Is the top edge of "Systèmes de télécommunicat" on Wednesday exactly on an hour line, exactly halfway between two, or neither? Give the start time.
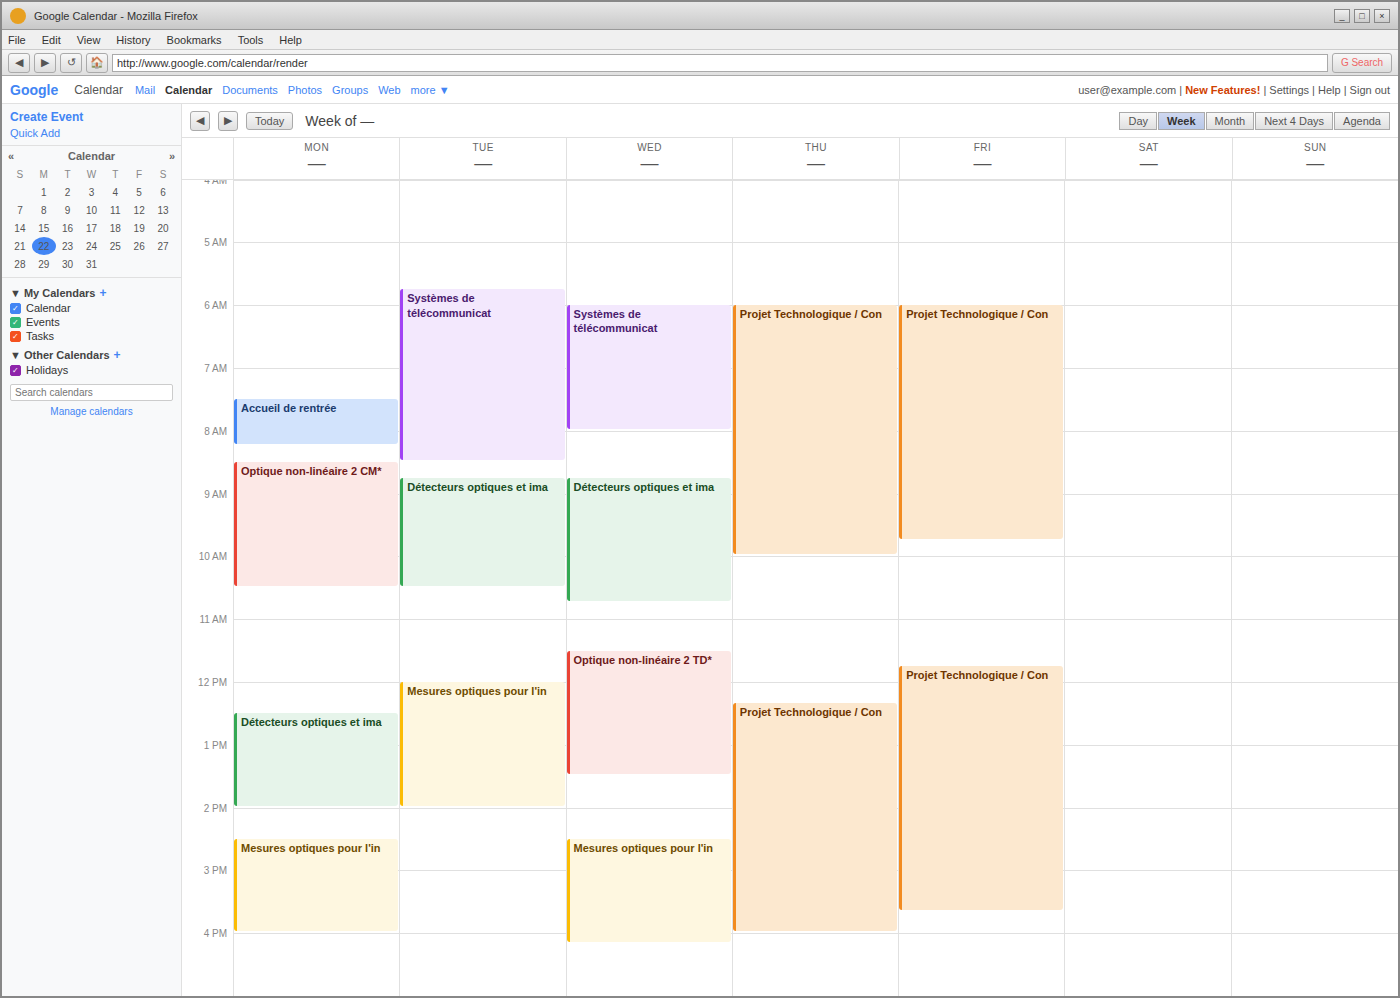
06:00 -- exactly on the 06:00 line.